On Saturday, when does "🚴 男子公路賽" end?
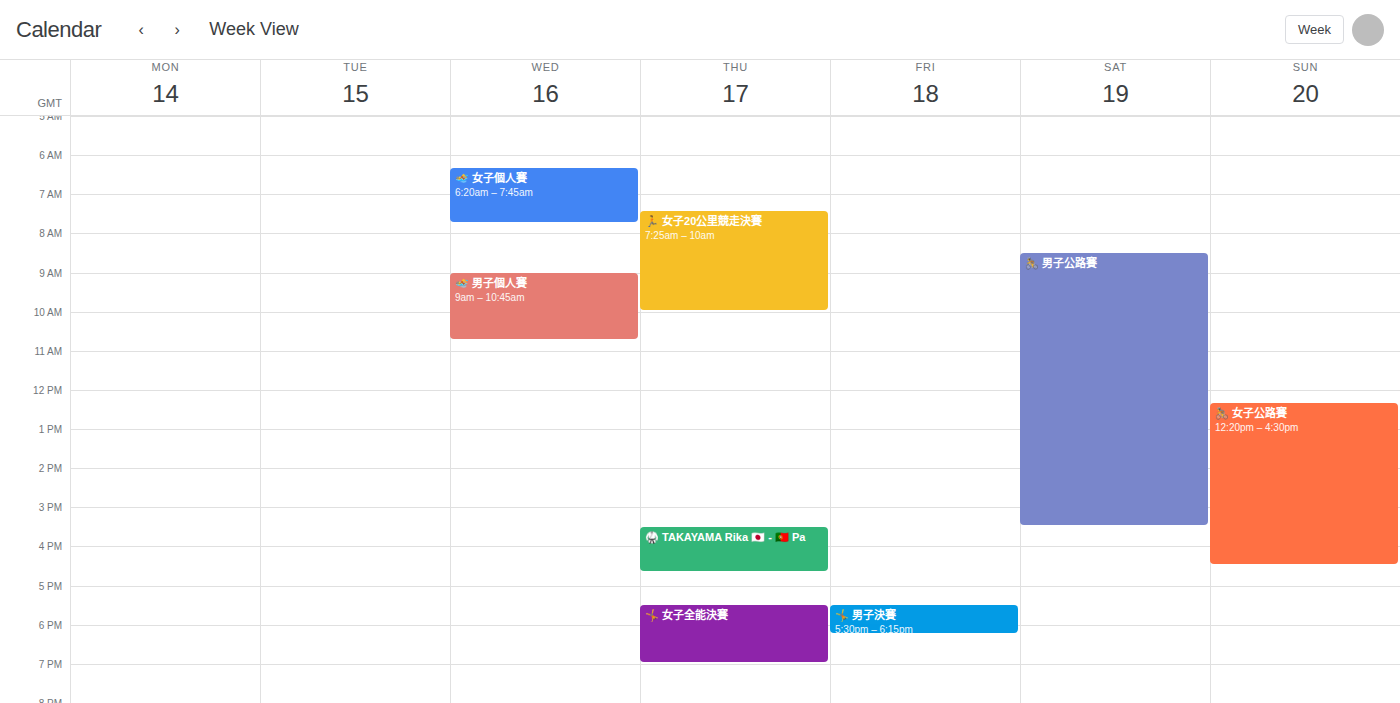
15:30